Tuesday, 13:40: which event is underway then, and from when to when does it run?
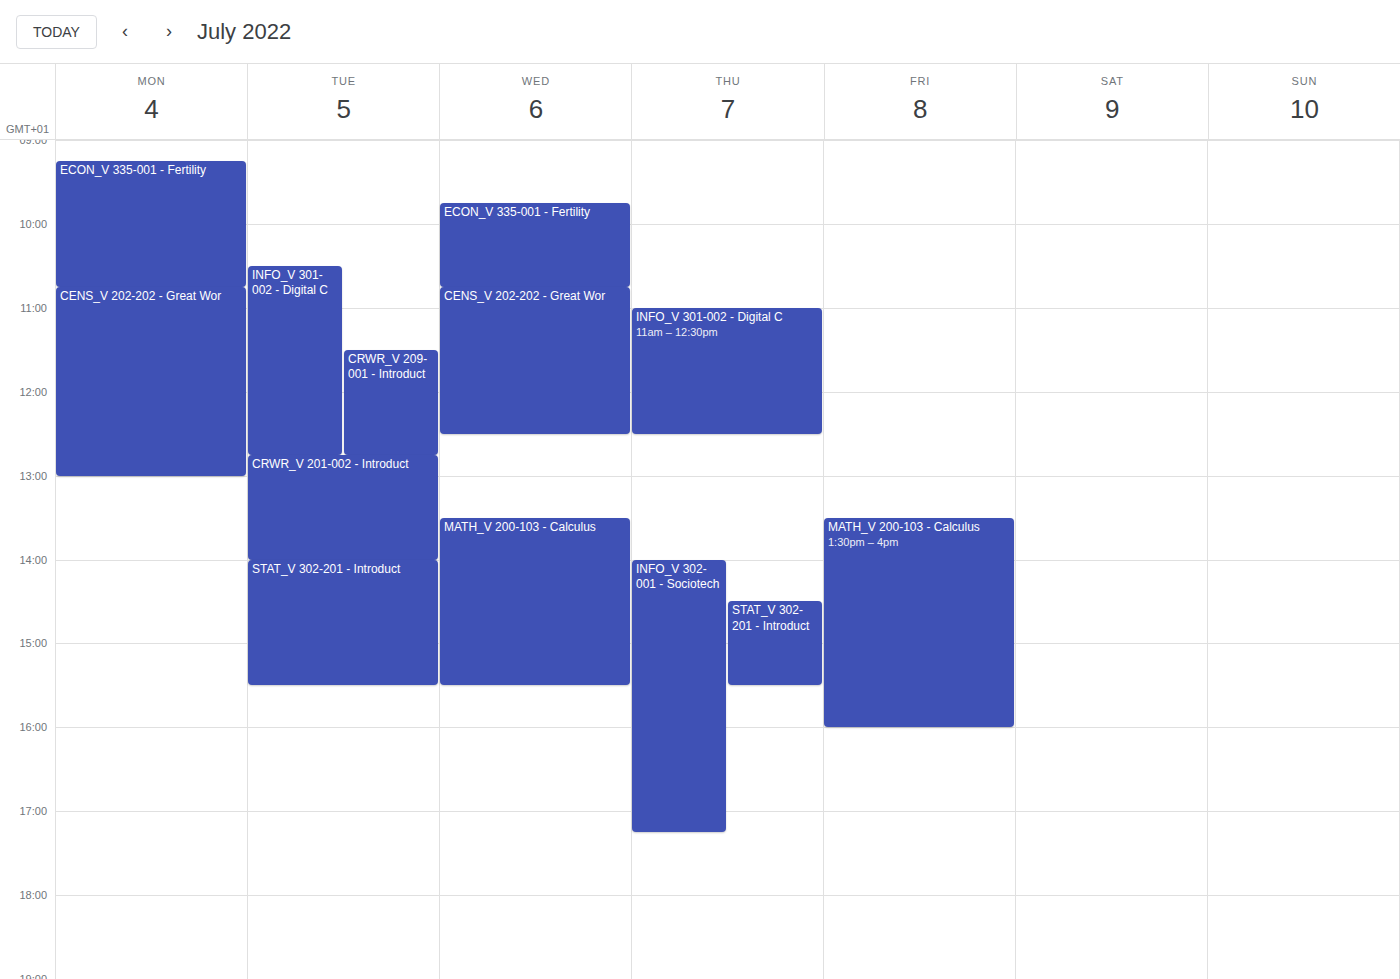
"CRWR_V 201-002 - Introduct", 12:45 to 14:00